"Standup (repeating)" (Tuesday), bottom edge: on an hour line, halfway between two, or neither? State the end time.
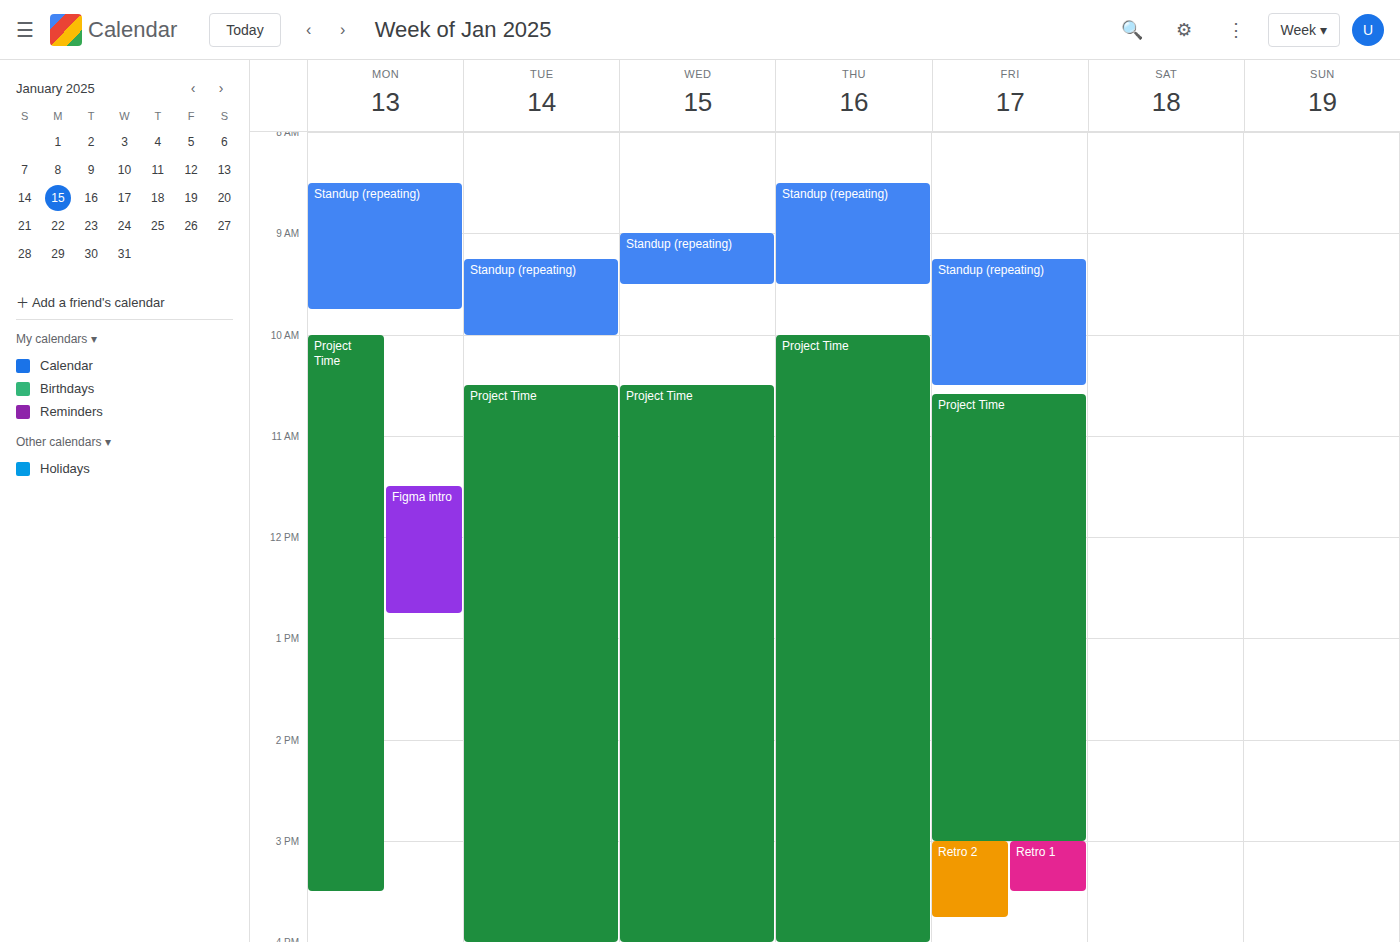
10:00 AM -- exactly on the 10 AM line.